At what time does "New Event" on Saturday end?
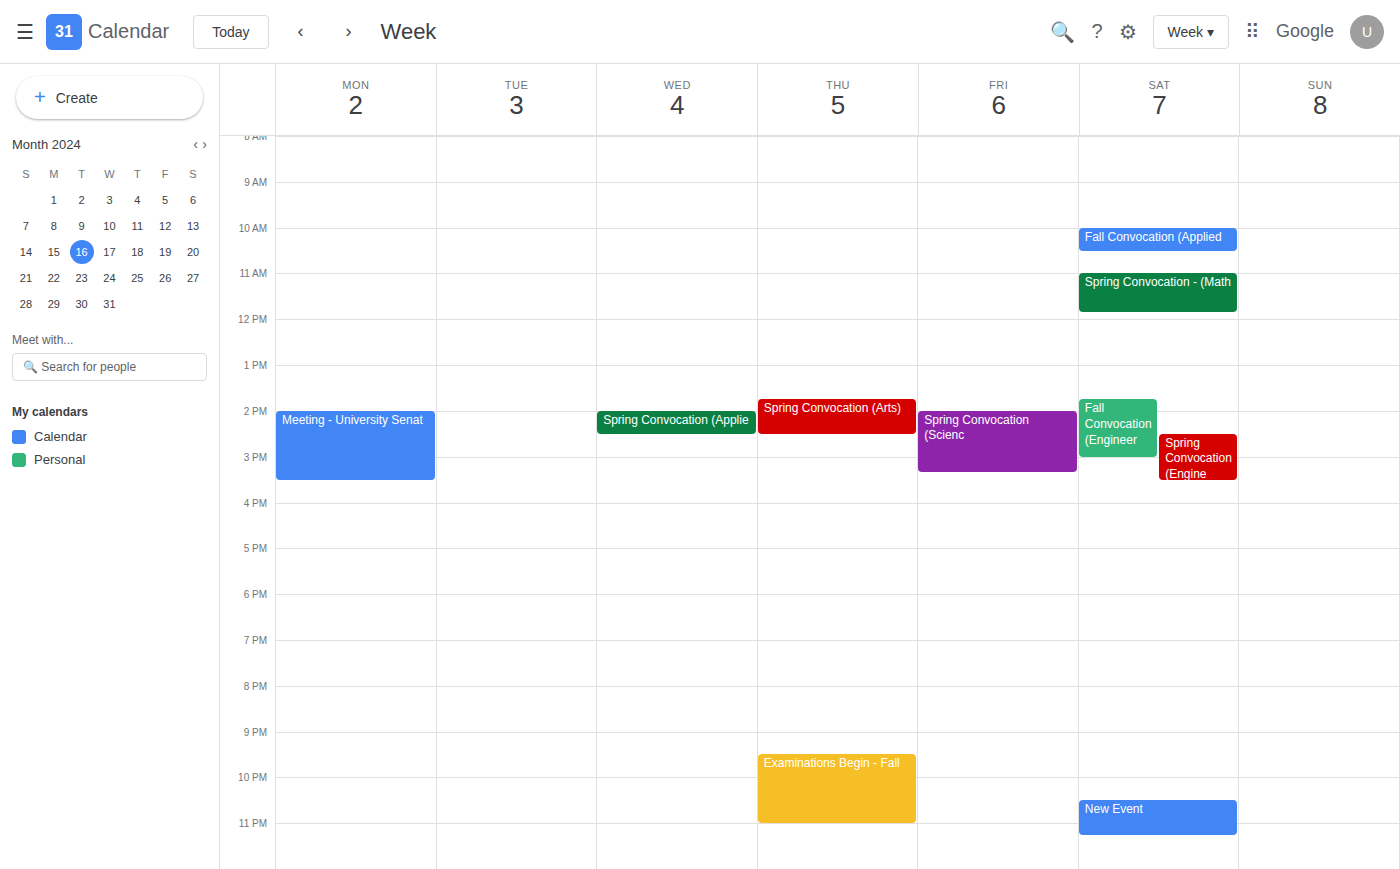
11:15 PM